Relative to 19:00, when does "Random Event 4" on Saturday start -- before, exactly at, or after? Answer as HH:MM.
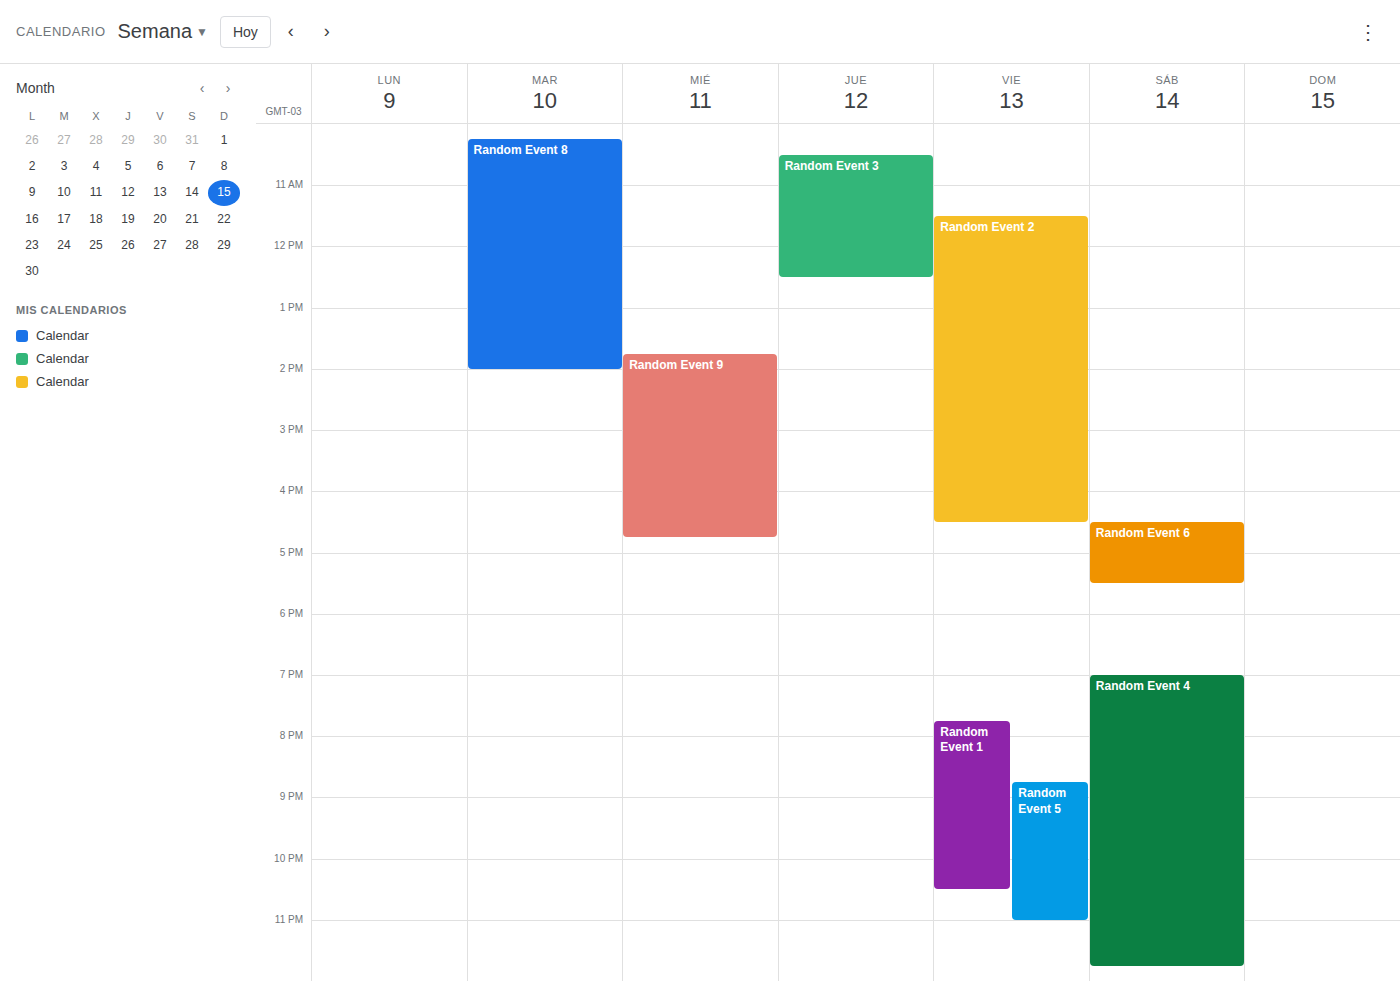
19:00 -- exactly at 19:00, on the 19:00 line.